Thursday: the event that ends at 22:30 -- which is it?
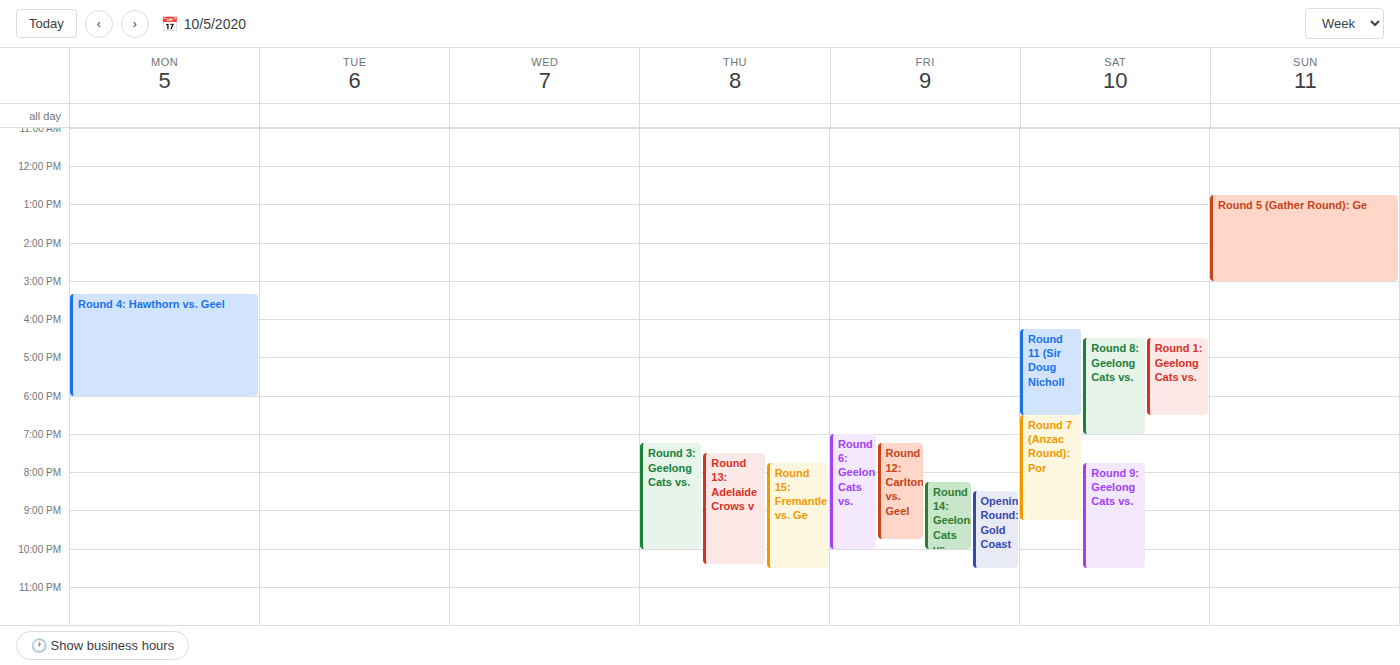
"Round 15: Fremantle vs. Ge"